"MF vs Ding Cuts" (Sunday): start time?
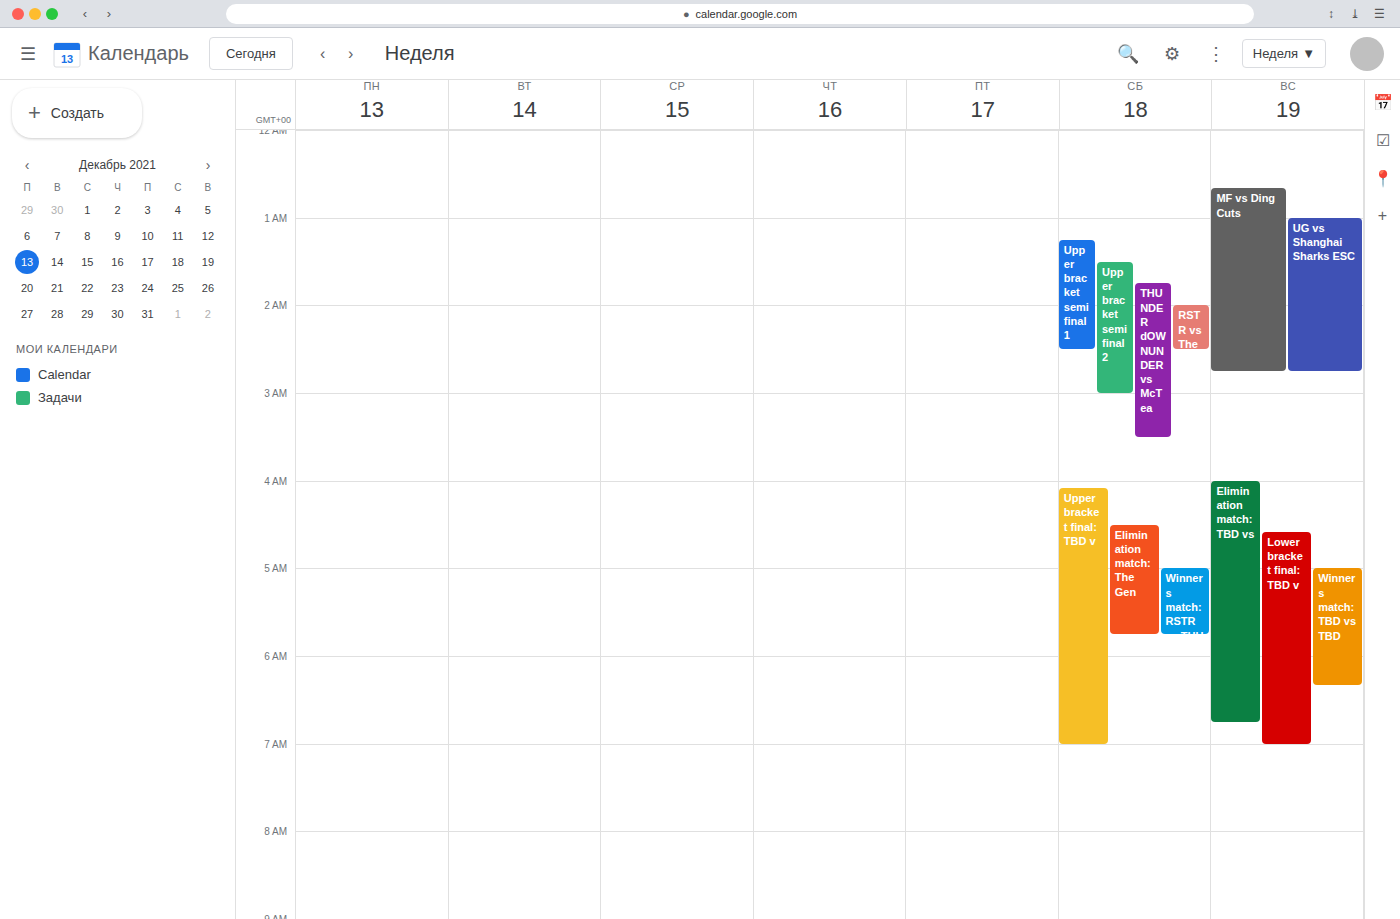
00:40